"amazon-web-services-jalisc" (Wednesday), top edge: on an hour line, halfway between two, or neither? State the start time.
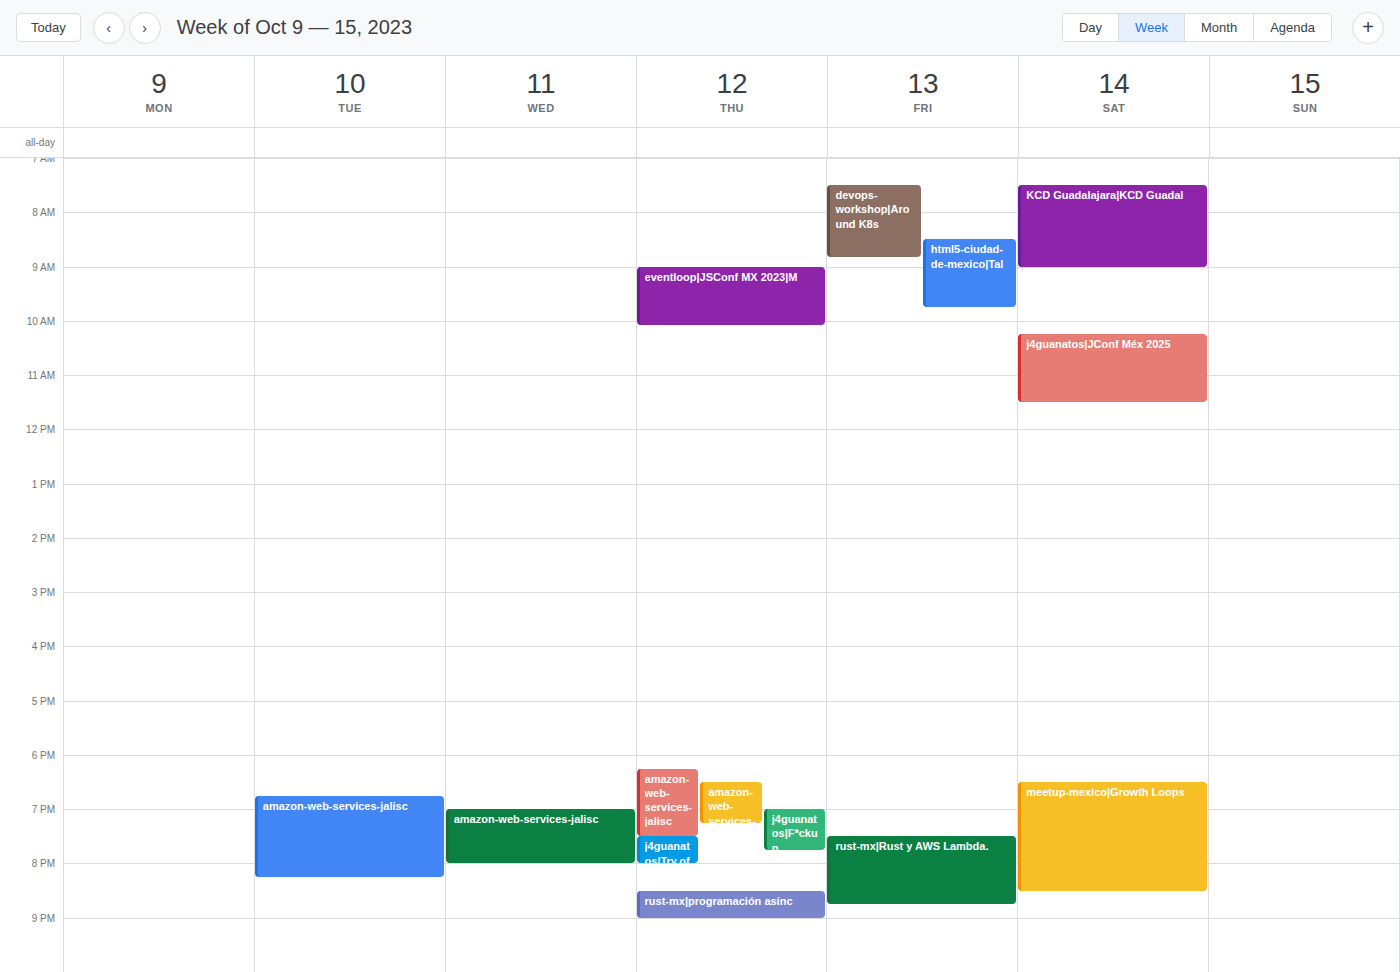
7:00 PM -- exactly on the 7 PM line.